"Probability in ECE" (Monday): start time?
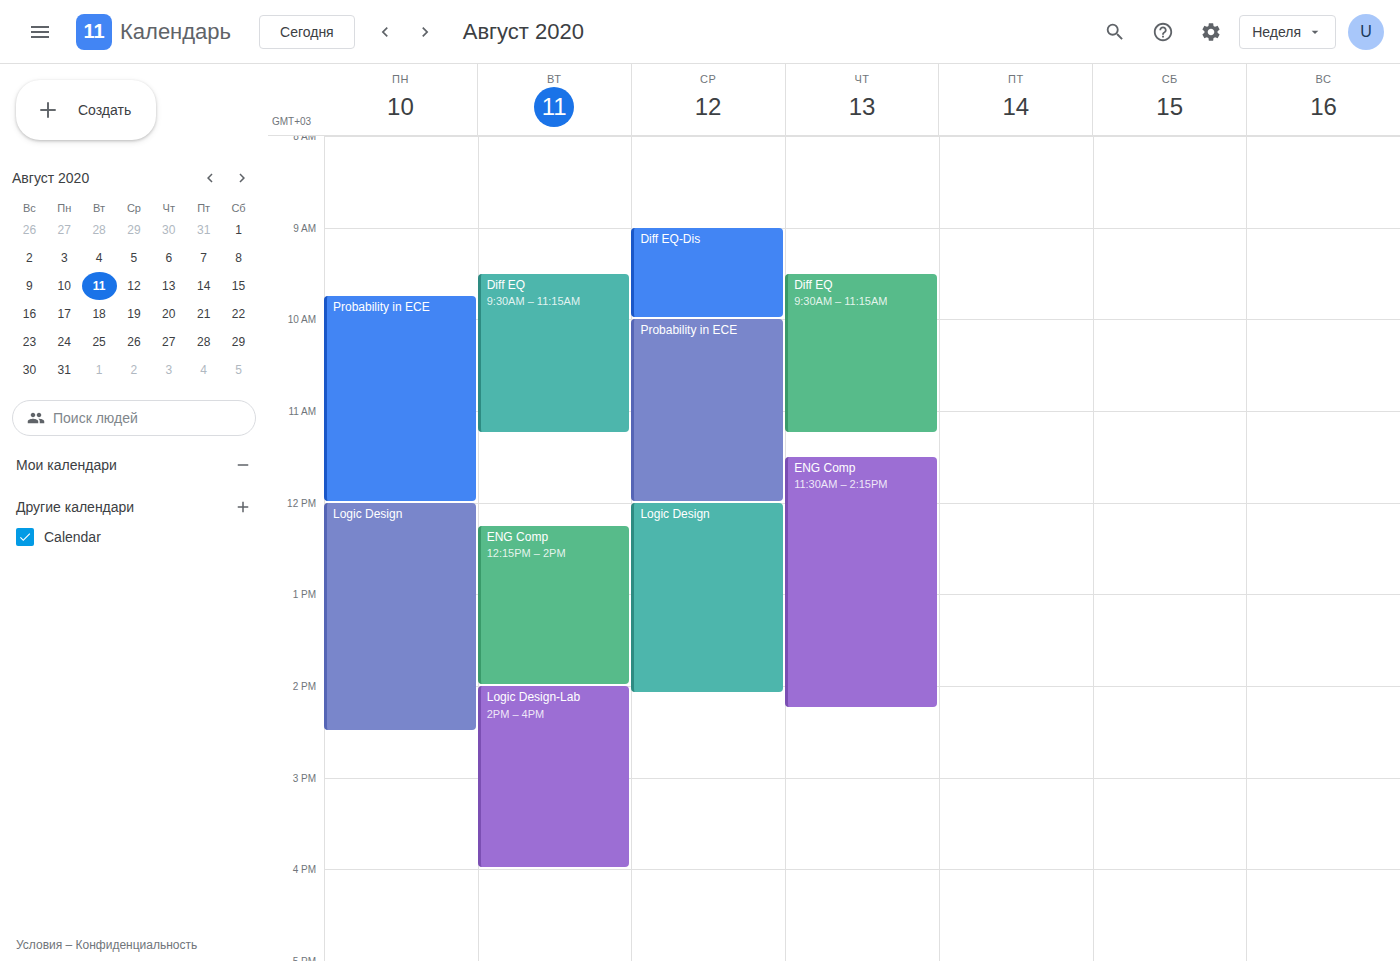
9:45 AM